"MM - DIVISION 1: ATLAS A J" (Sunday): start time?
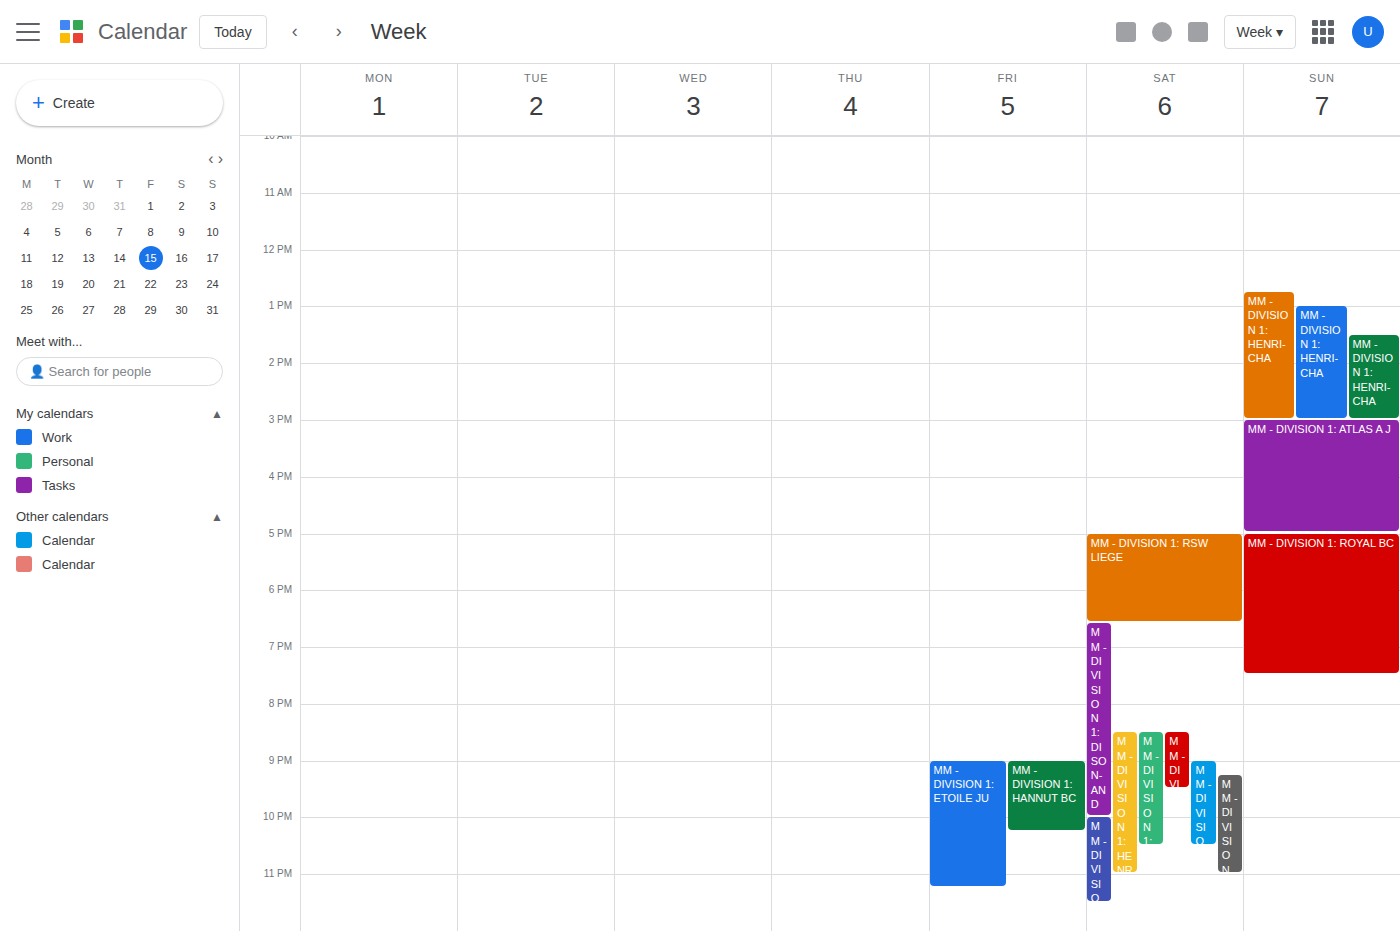
3:00 PM